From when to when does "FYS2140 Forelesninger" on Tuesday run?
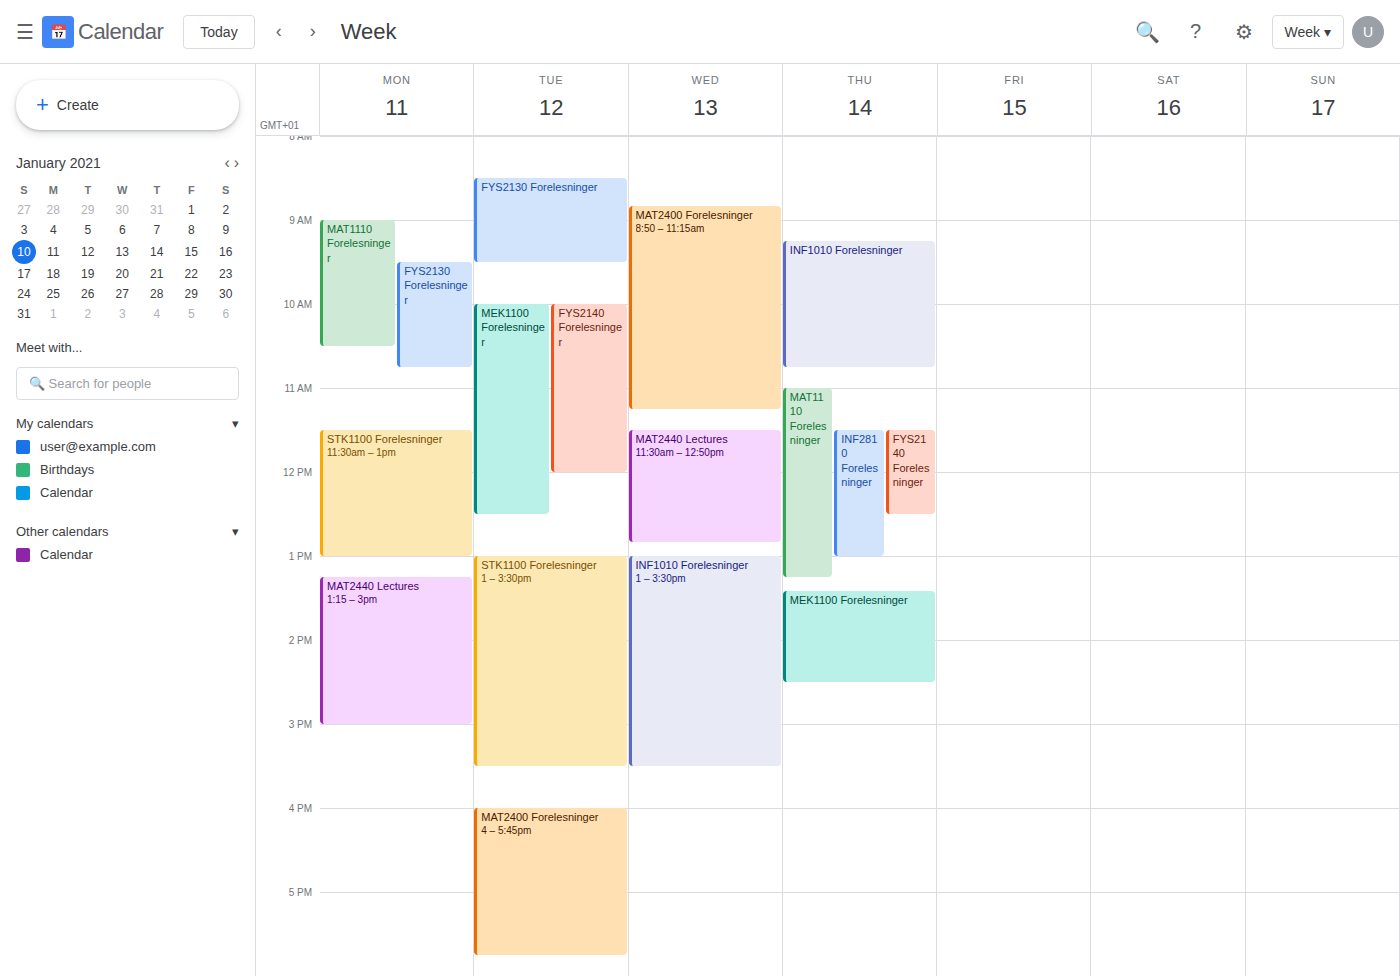
10:00 to 12:00